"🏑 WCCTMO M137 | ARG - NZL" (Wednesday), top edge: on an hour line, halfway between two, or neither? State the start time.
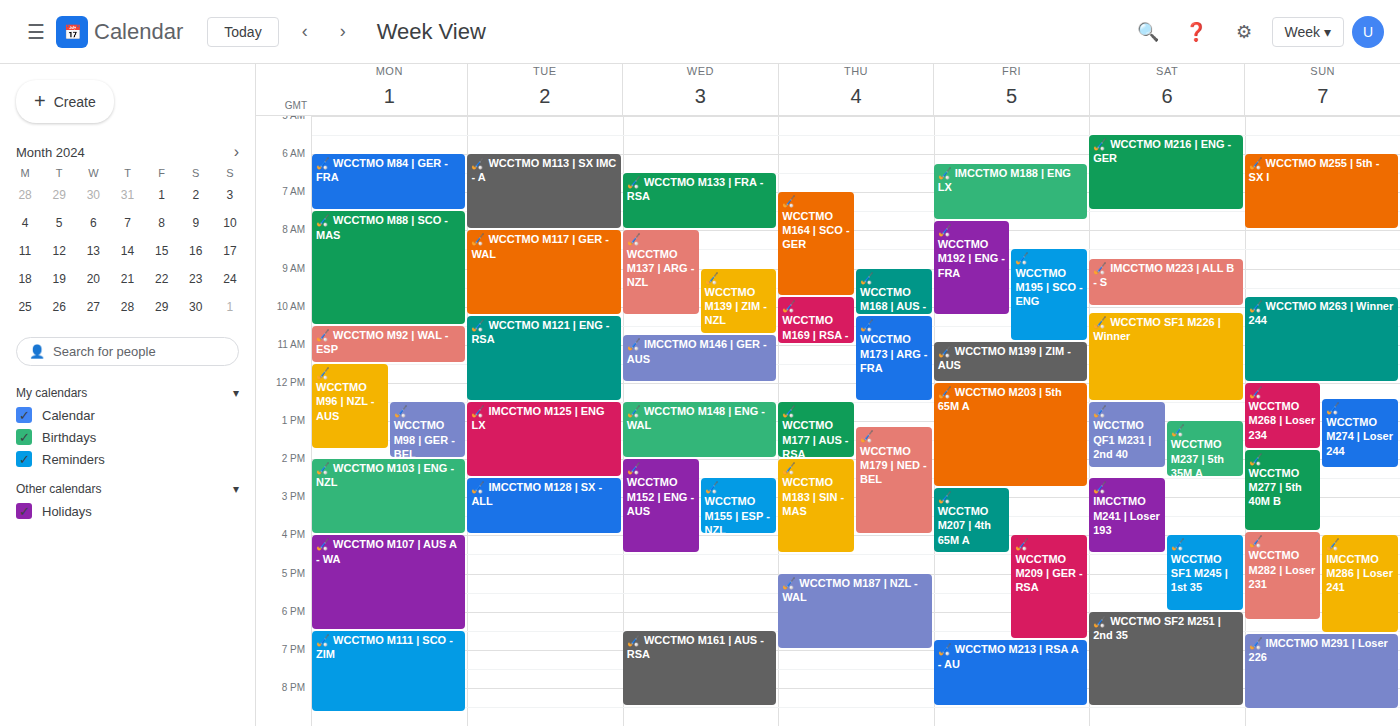
8:00 AM -- exactly on the 8 AM line.